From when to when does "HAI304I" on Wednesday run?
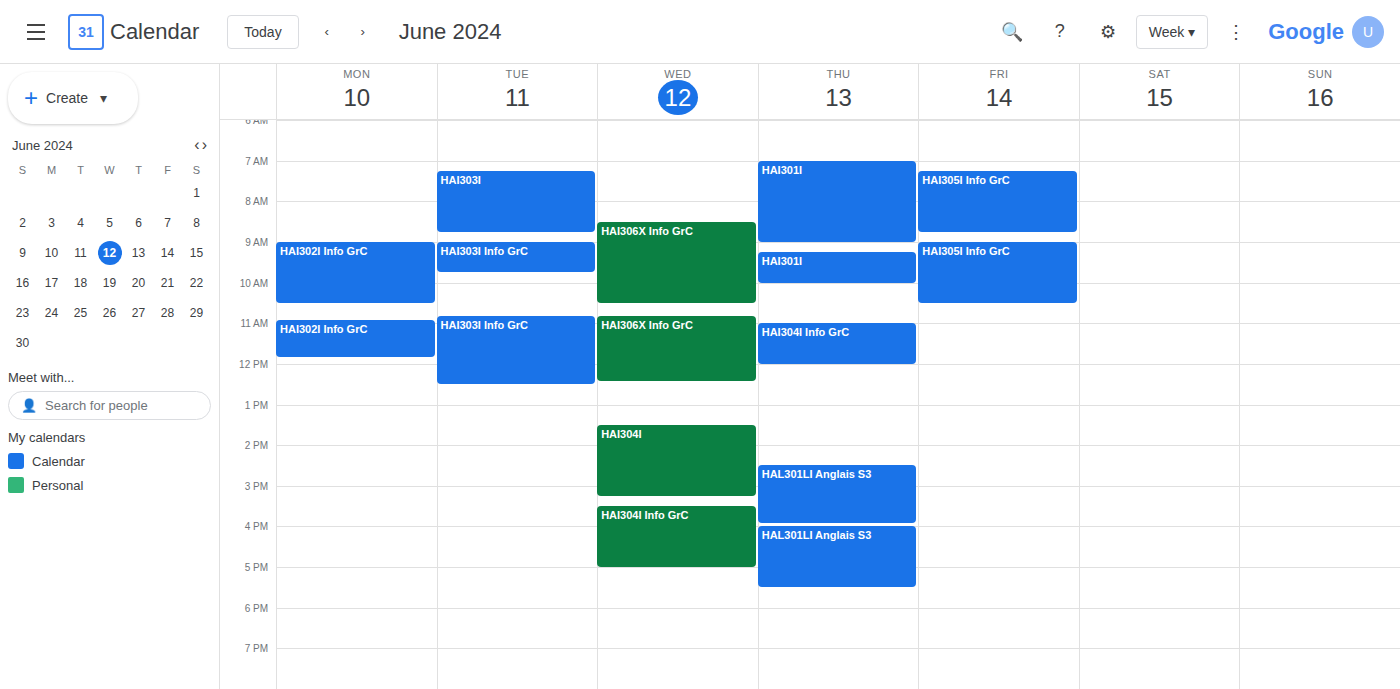
1:30 PM to 3:15 PM